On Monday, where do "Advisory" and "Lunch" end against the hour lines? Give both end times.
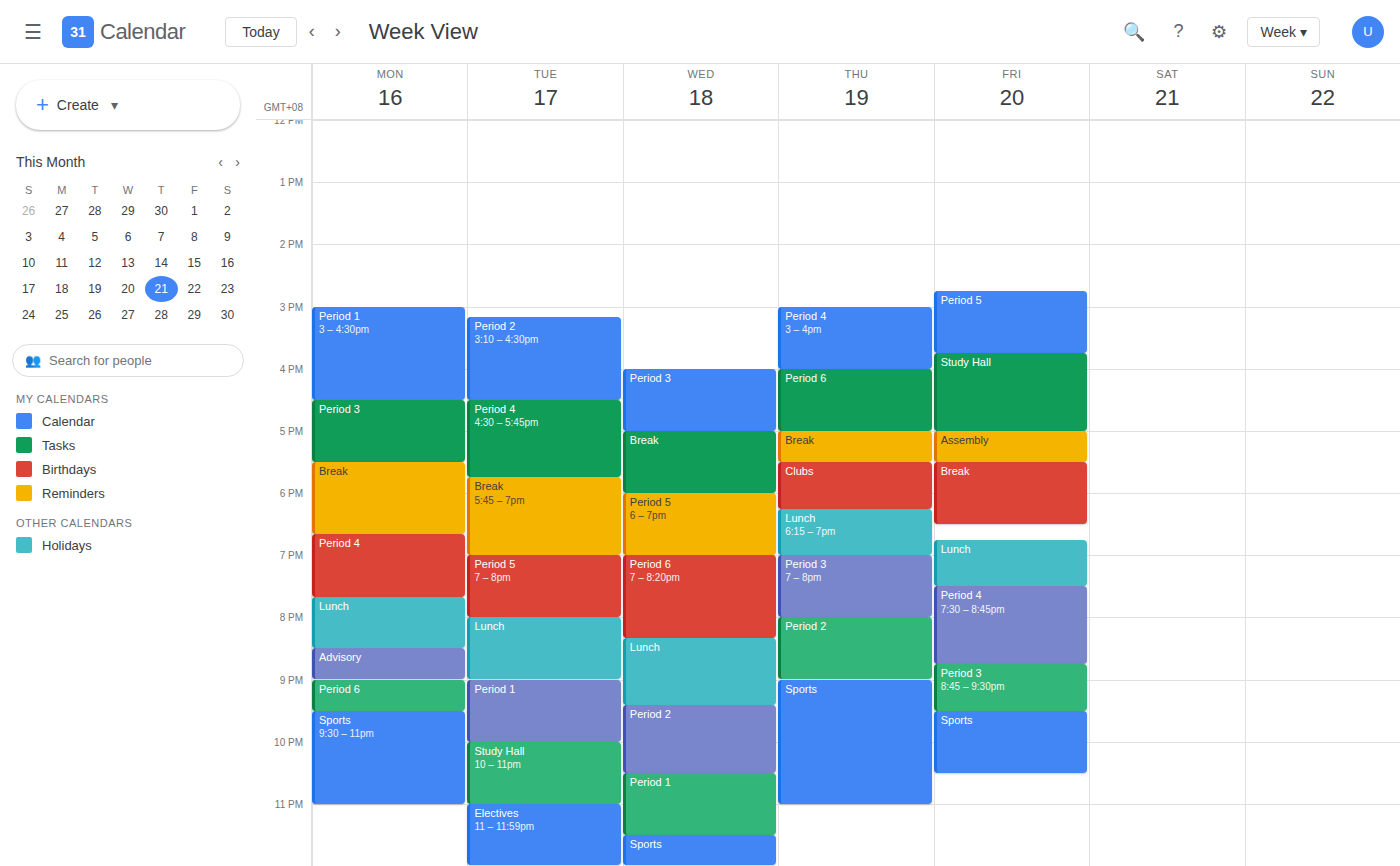
"Advisory": 9:00 PM, exactly on the 9 PM line. "Lunch": 8:30 PM, halfway between the 8 PM and 9 PM lines.